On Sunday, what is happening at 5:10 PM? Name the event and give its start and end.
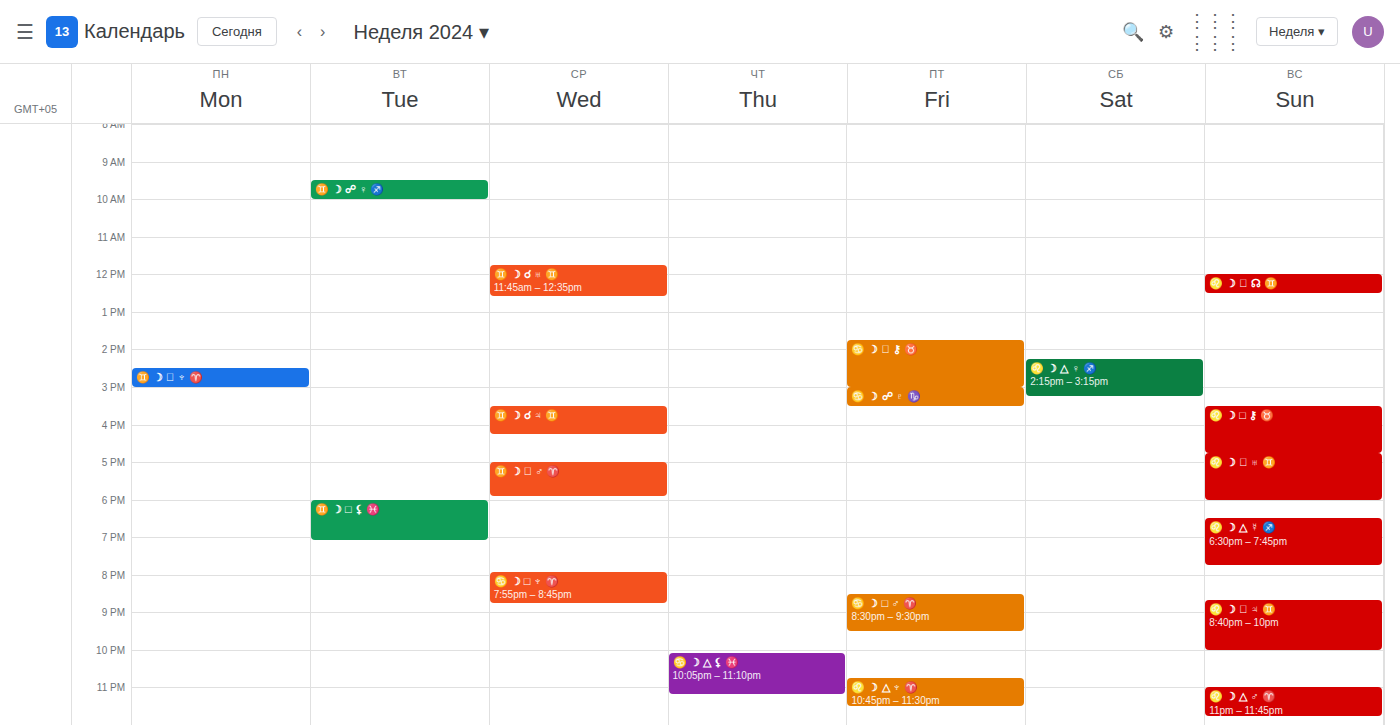
"♌️ ☽ ⚹ ♅ ♊️", 4:45 PM to 6:00 PM